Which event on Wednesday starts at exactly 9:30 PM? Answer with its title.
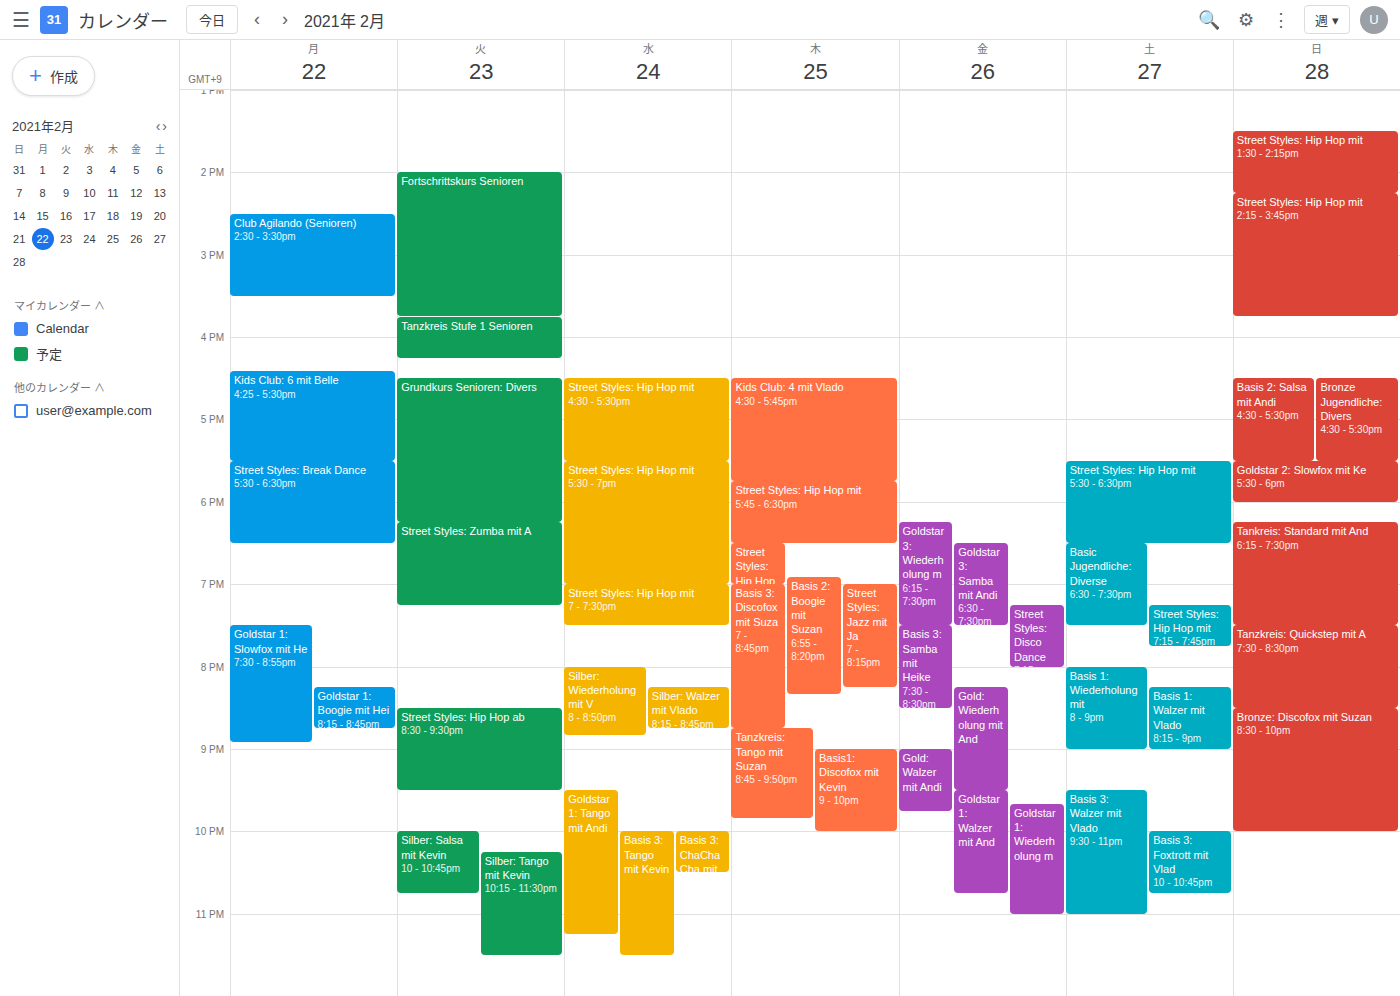
"Goldstar 1: Tango mit Andi"